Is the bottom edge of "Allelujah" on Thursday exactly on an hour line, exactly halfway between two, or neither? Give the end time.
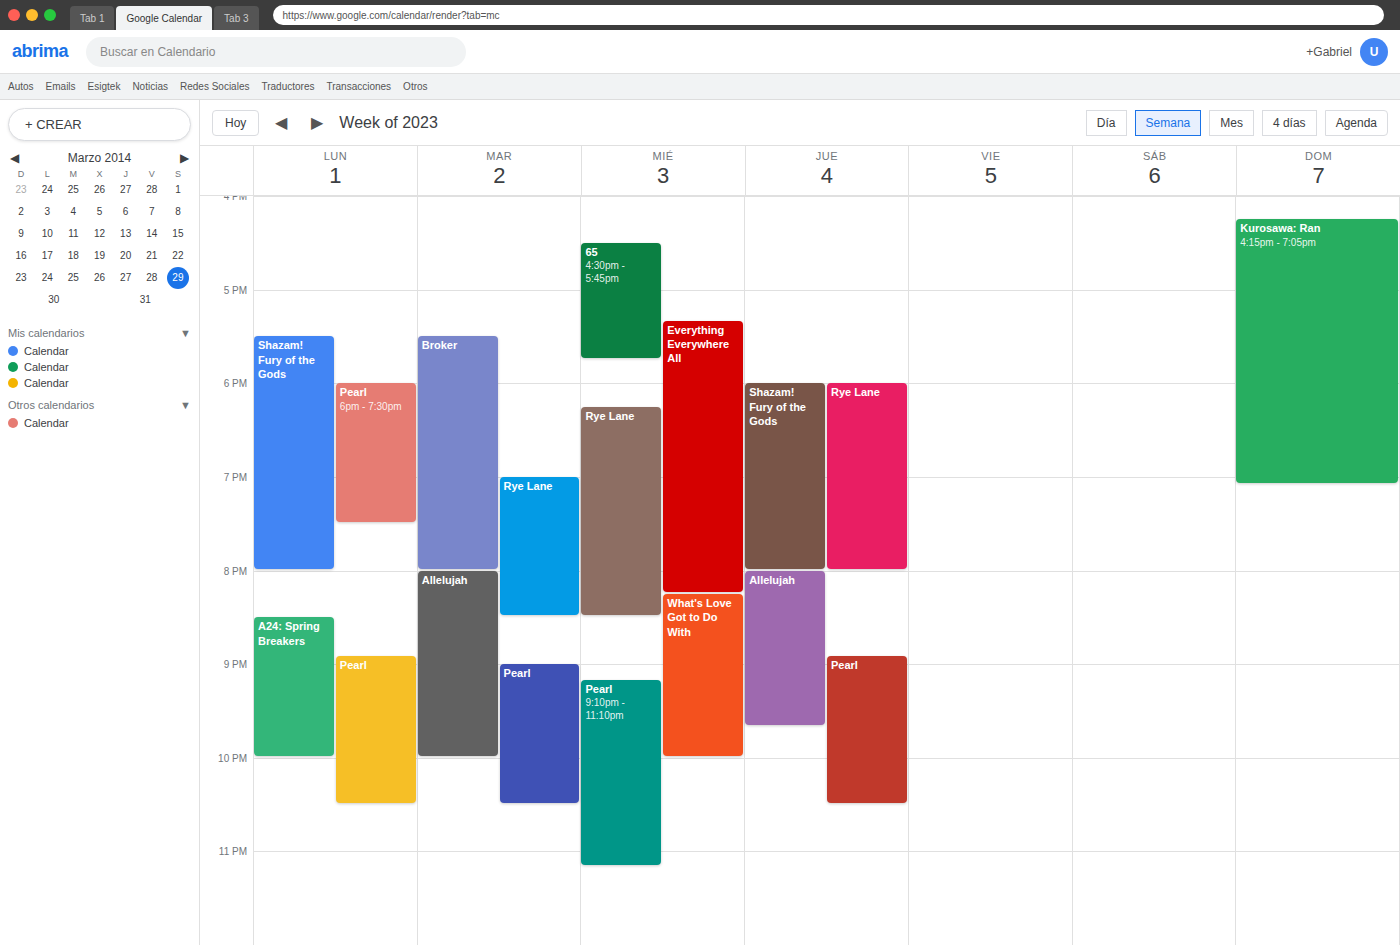
21:40 -- neither: 40 minutes below the 21:00 line and 20 minutes above the 22:00 line.